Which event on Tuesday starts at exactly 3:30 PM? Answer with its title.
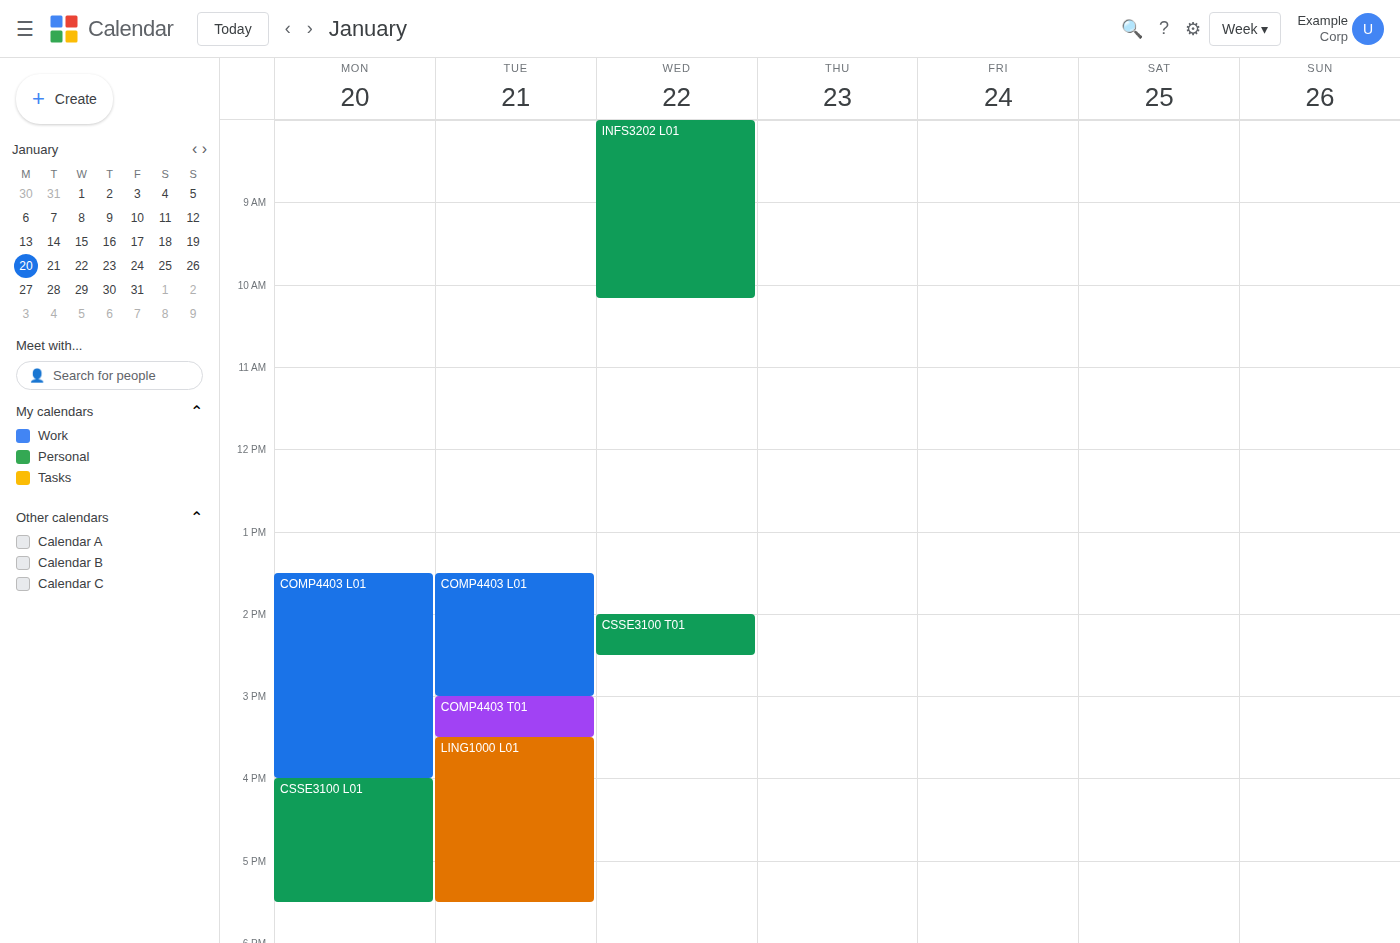
"LING1000 L01"